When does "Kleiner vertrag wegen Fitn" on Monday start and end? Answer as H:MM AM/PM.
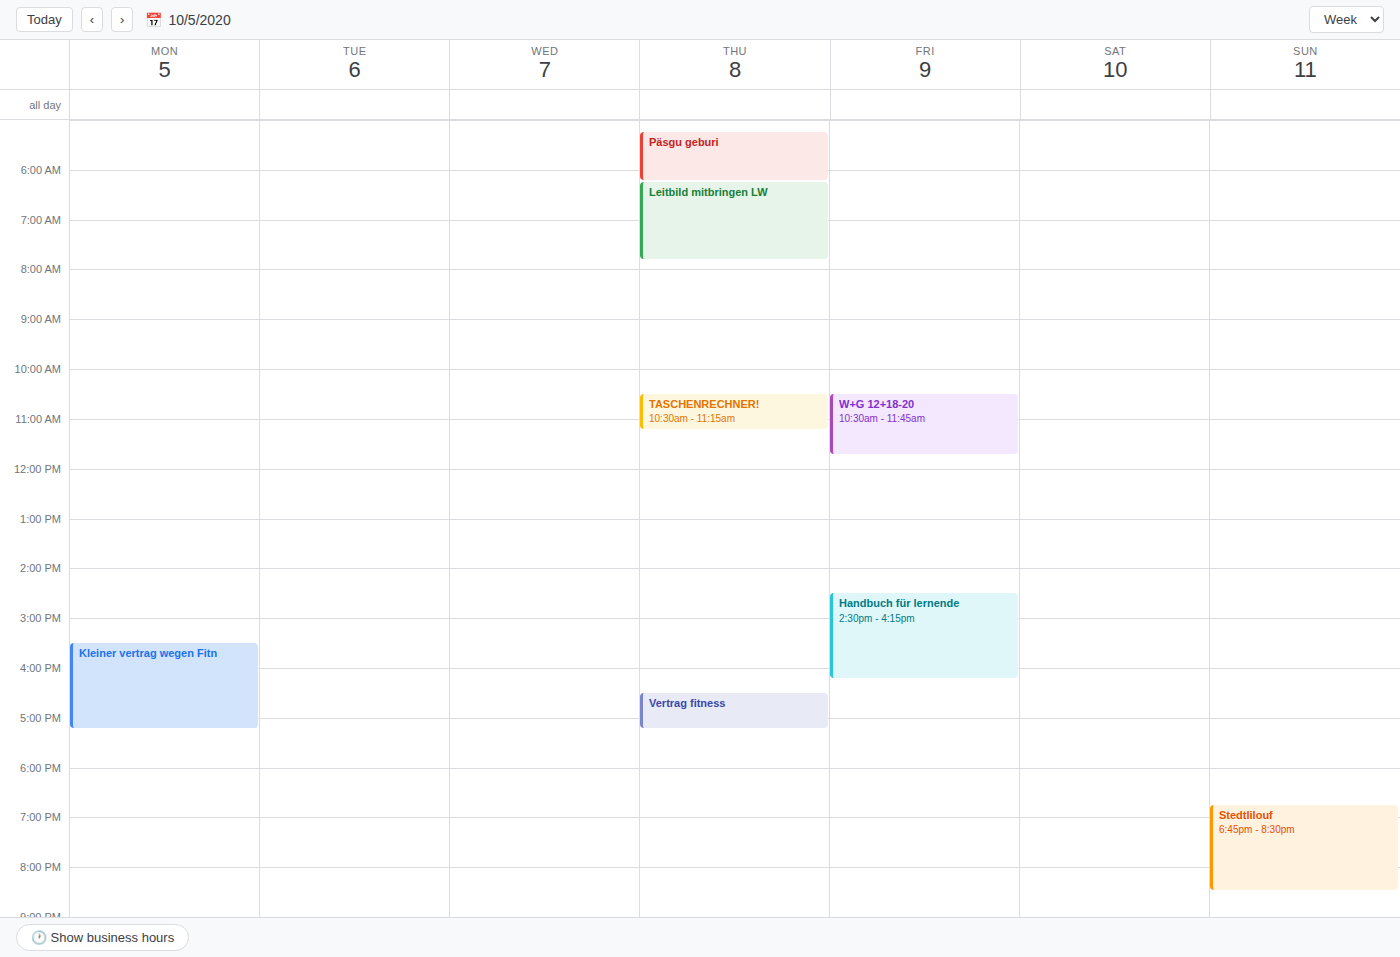
3:30 PM to 5:15 PM